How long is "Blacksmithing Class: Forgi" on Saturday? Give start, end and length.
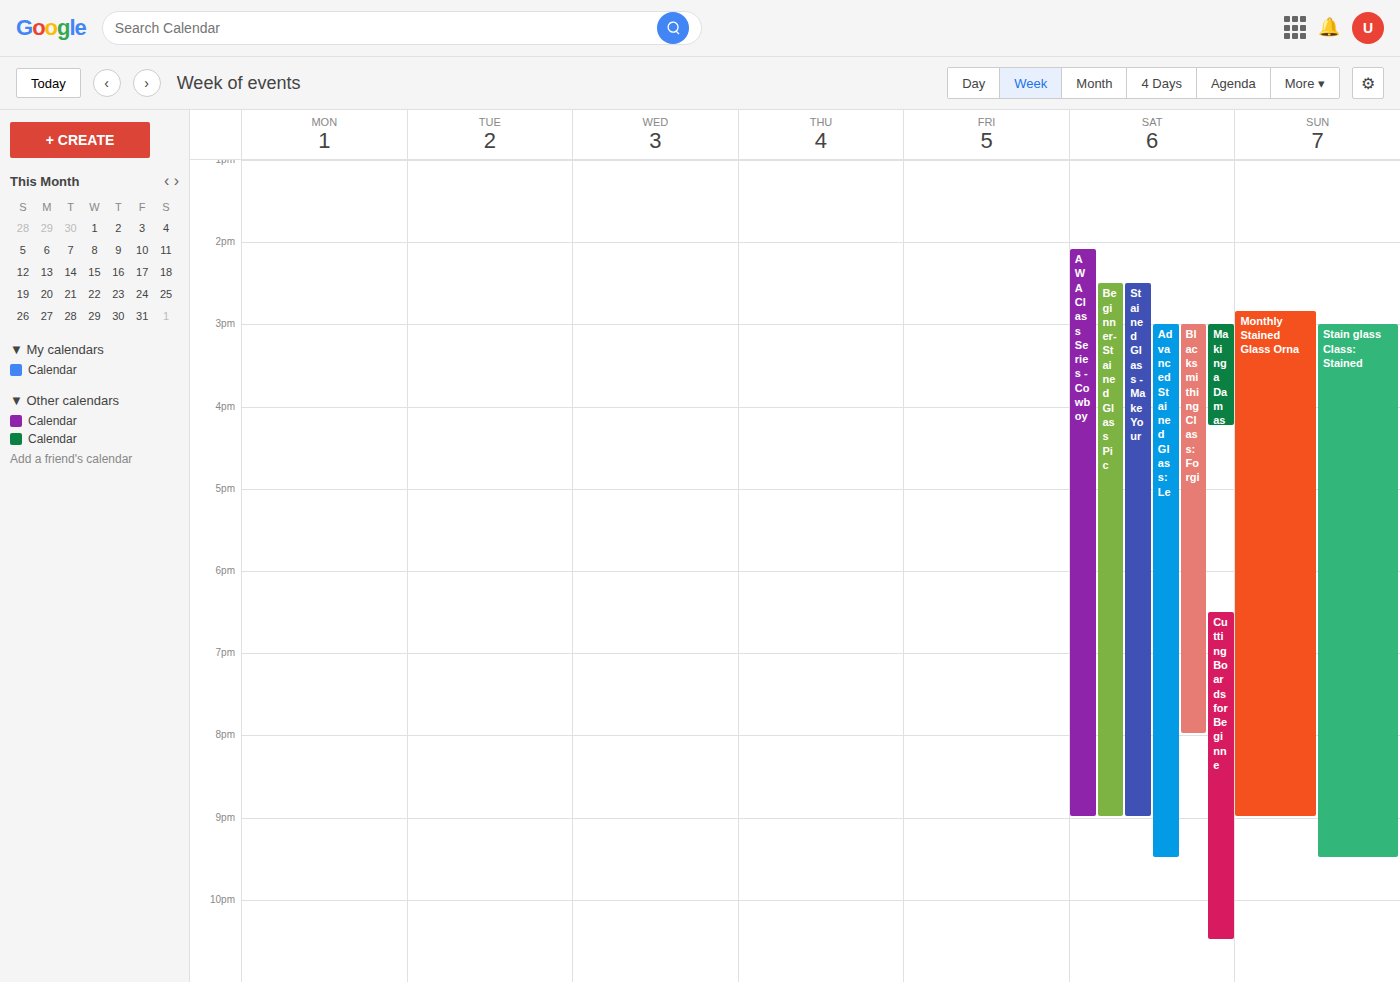
3:00 PM to 8:00 PM, 5 hours